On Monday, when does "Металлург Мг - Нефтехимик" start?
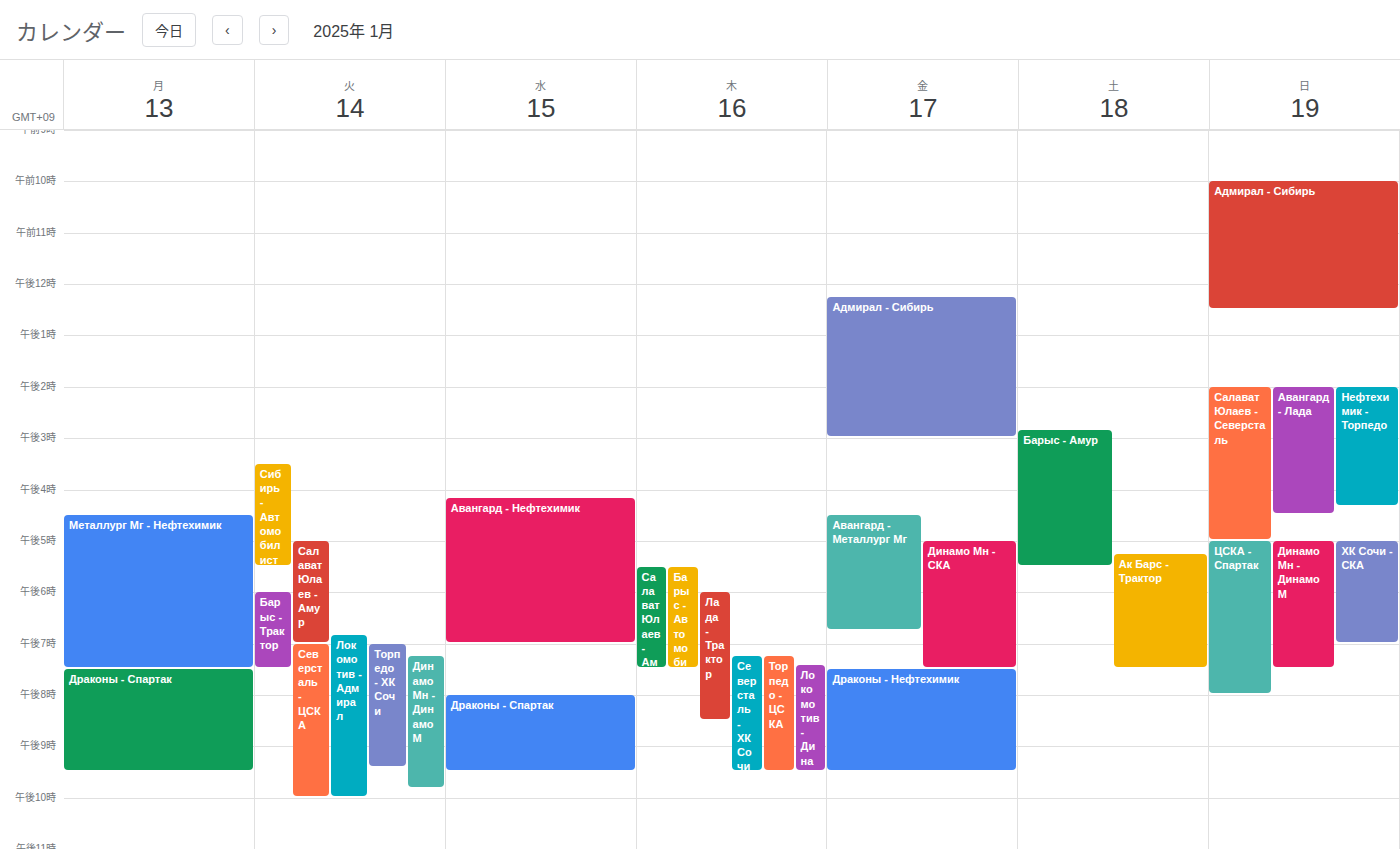
4:30 PM